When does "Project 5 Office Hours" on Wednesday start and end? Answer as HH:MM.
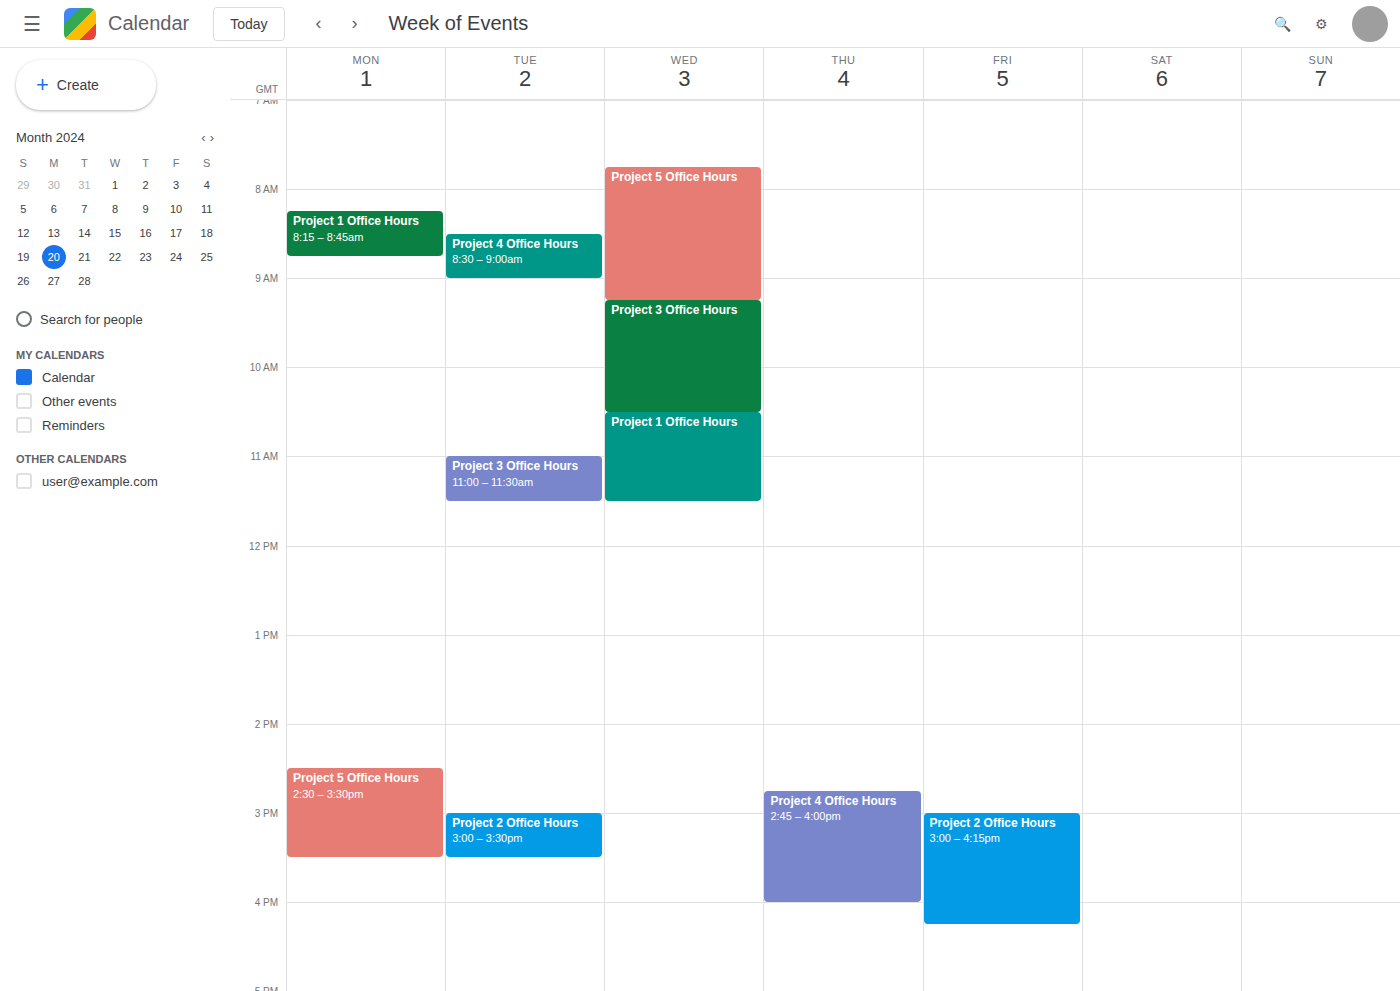
07:45 to 09:15